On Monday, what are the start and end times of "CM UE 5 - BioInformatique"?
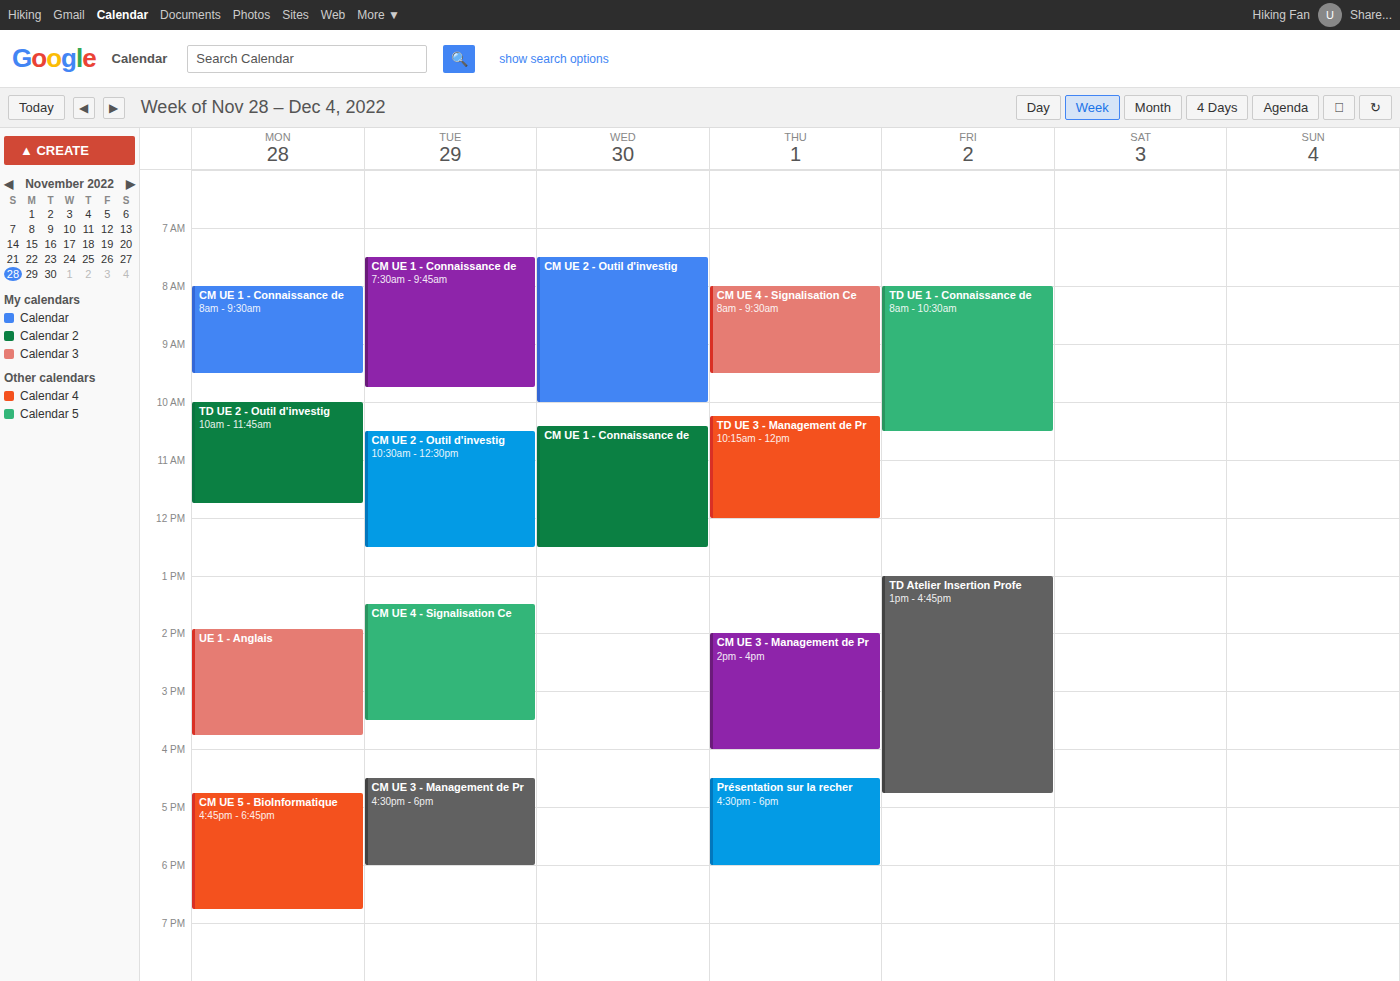
4:45 PM to 6:45 PM